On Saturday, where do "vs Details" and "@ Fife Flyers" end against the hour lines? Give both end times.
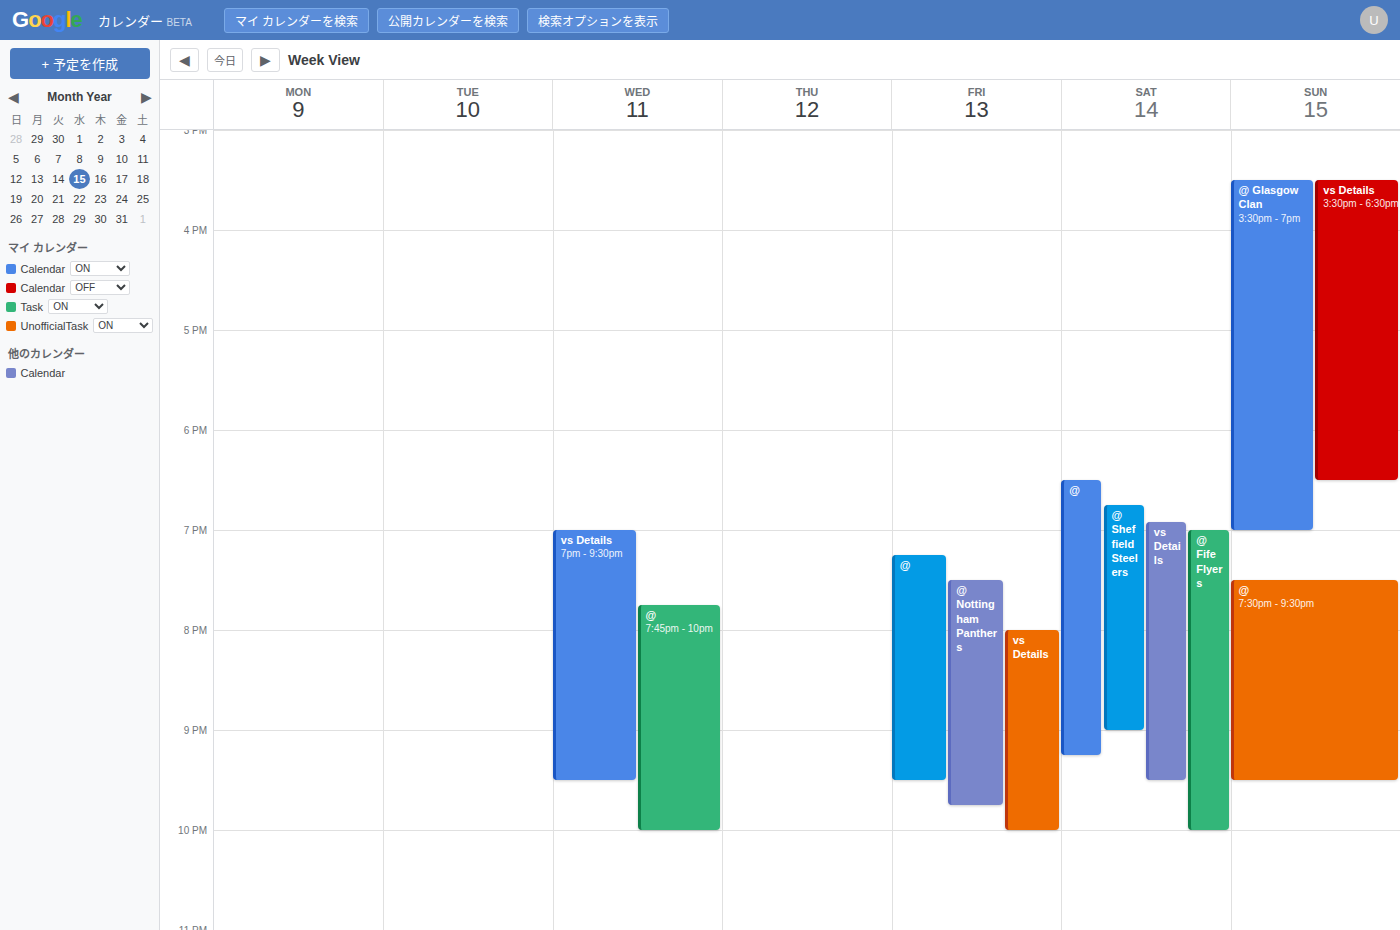
"vs Details": 9:30 PM, halfway between the 9 PM and 10 PM lines. "@ Fife Flyers": 10:00 PM, exactly on the 10 PM line.